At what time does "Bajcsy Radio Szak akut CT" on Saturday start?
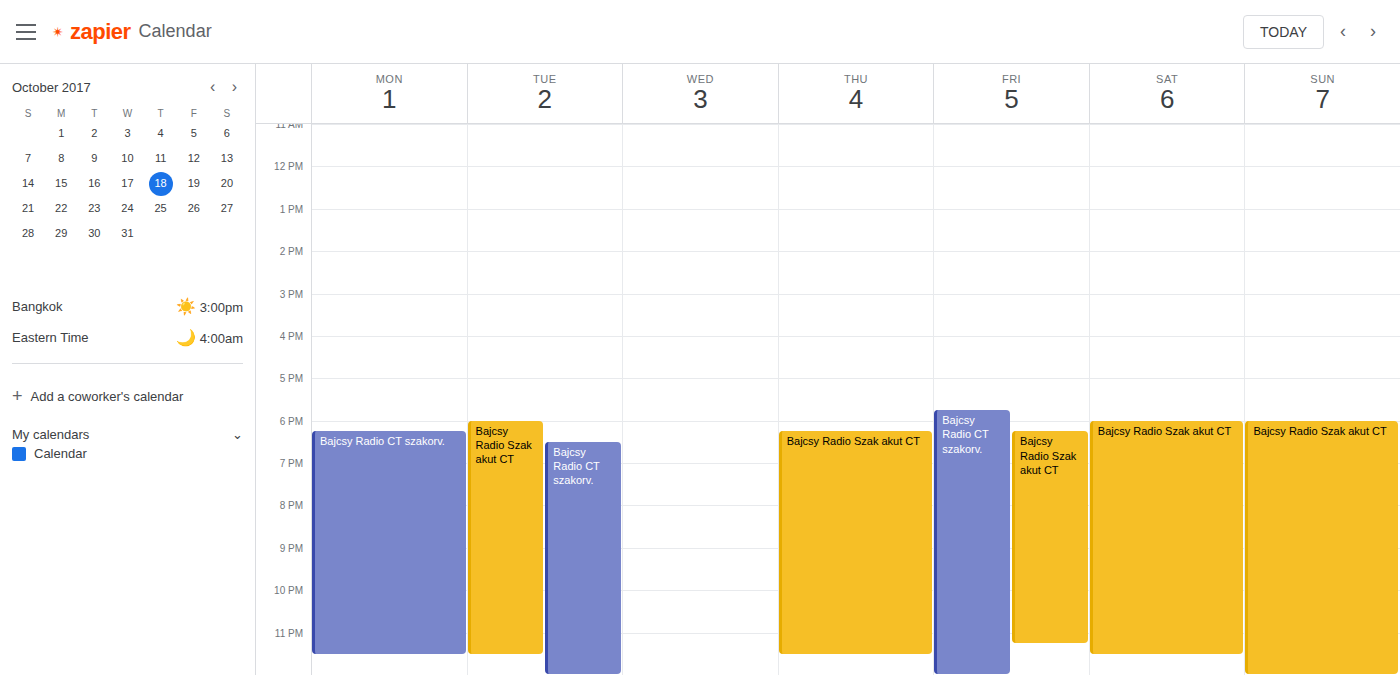
6:00 PM